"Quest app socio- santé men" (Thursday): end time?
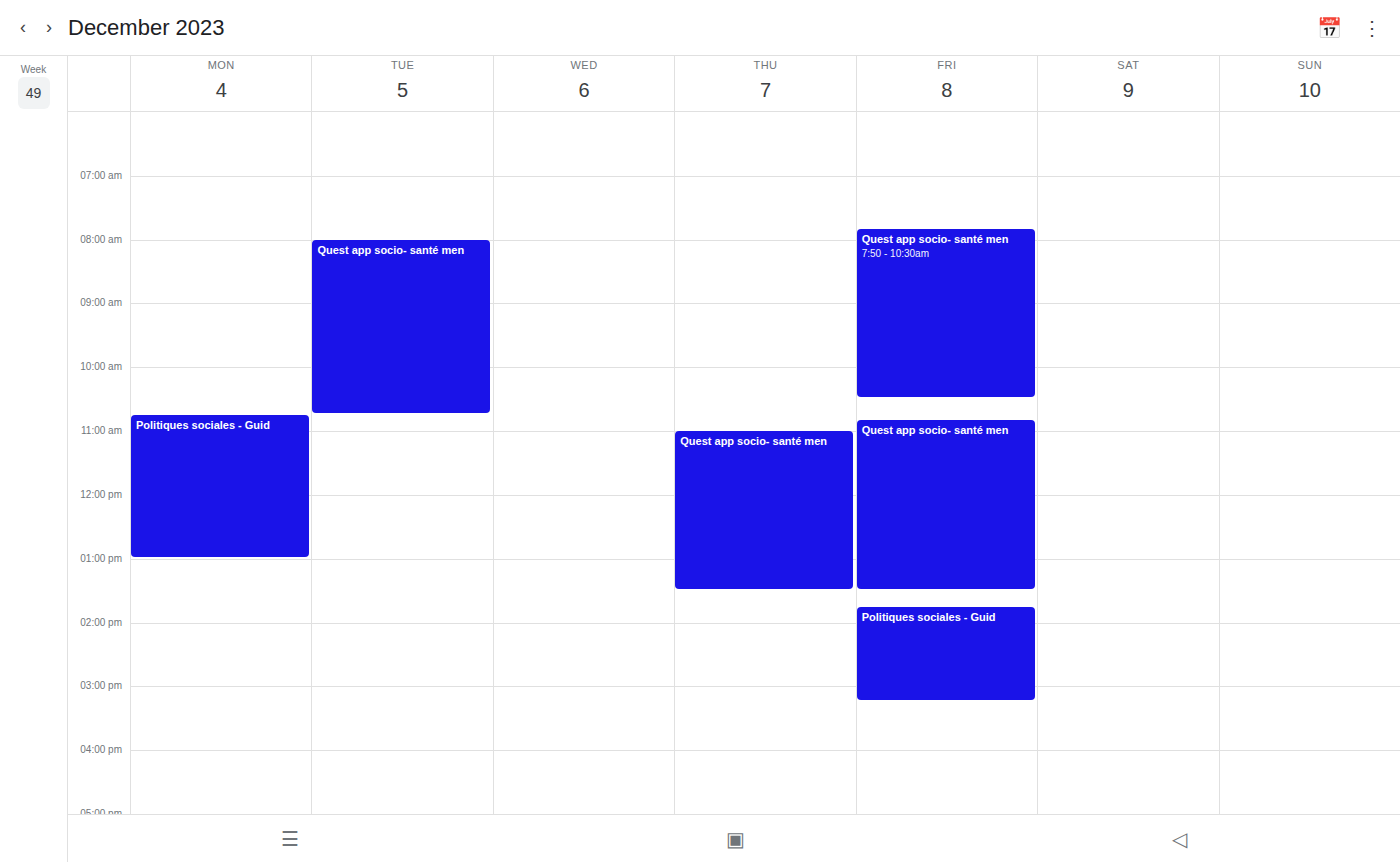
1:30 PM